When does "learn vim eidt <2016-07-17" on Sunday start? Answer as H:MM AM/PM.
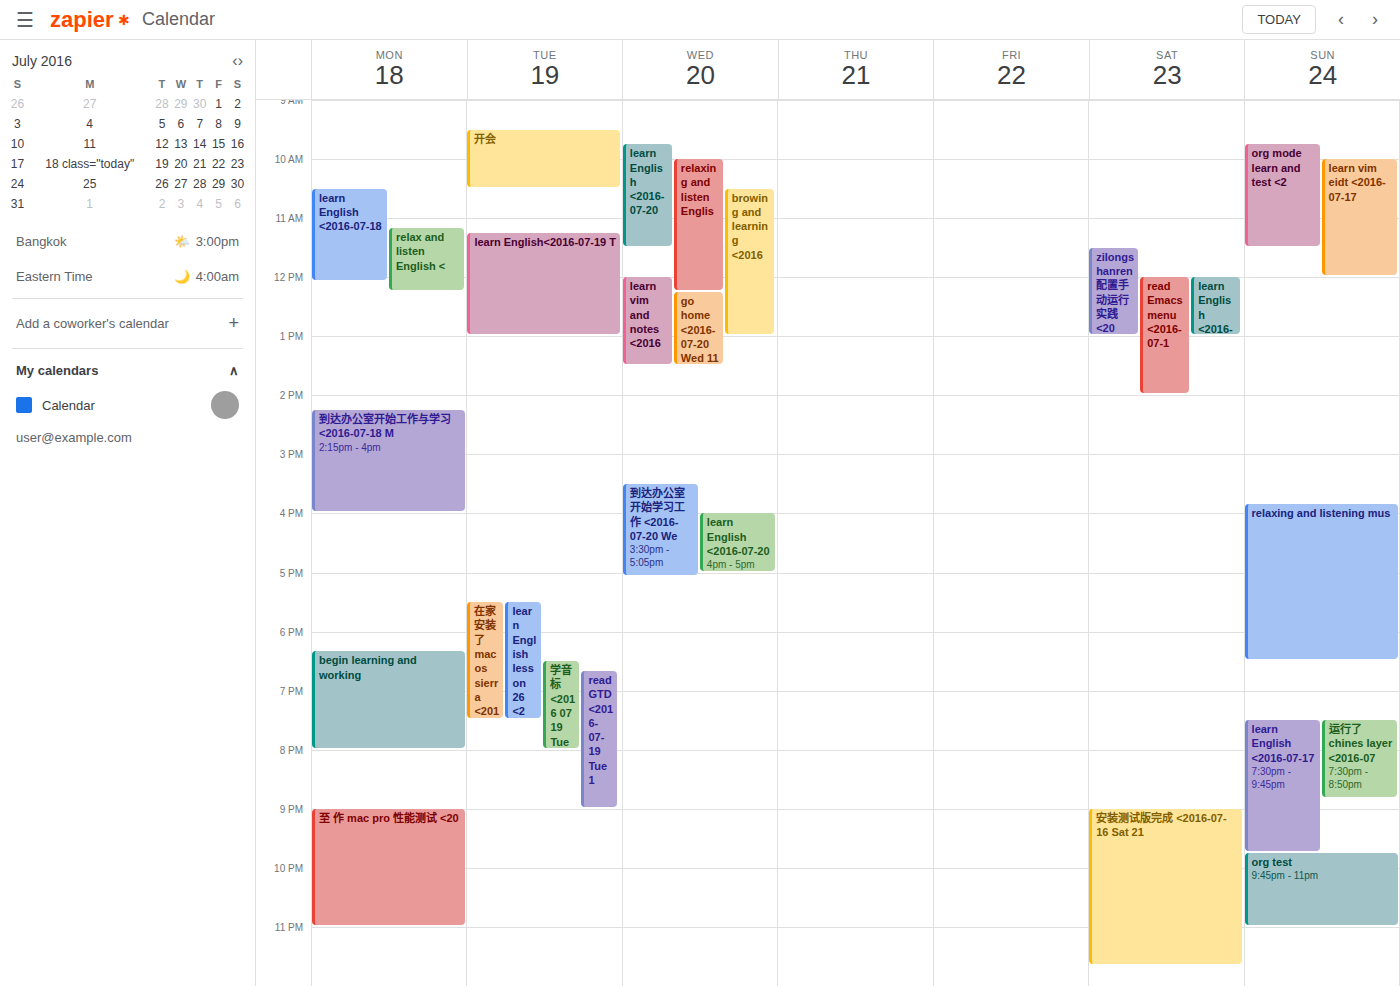
10:00 AM